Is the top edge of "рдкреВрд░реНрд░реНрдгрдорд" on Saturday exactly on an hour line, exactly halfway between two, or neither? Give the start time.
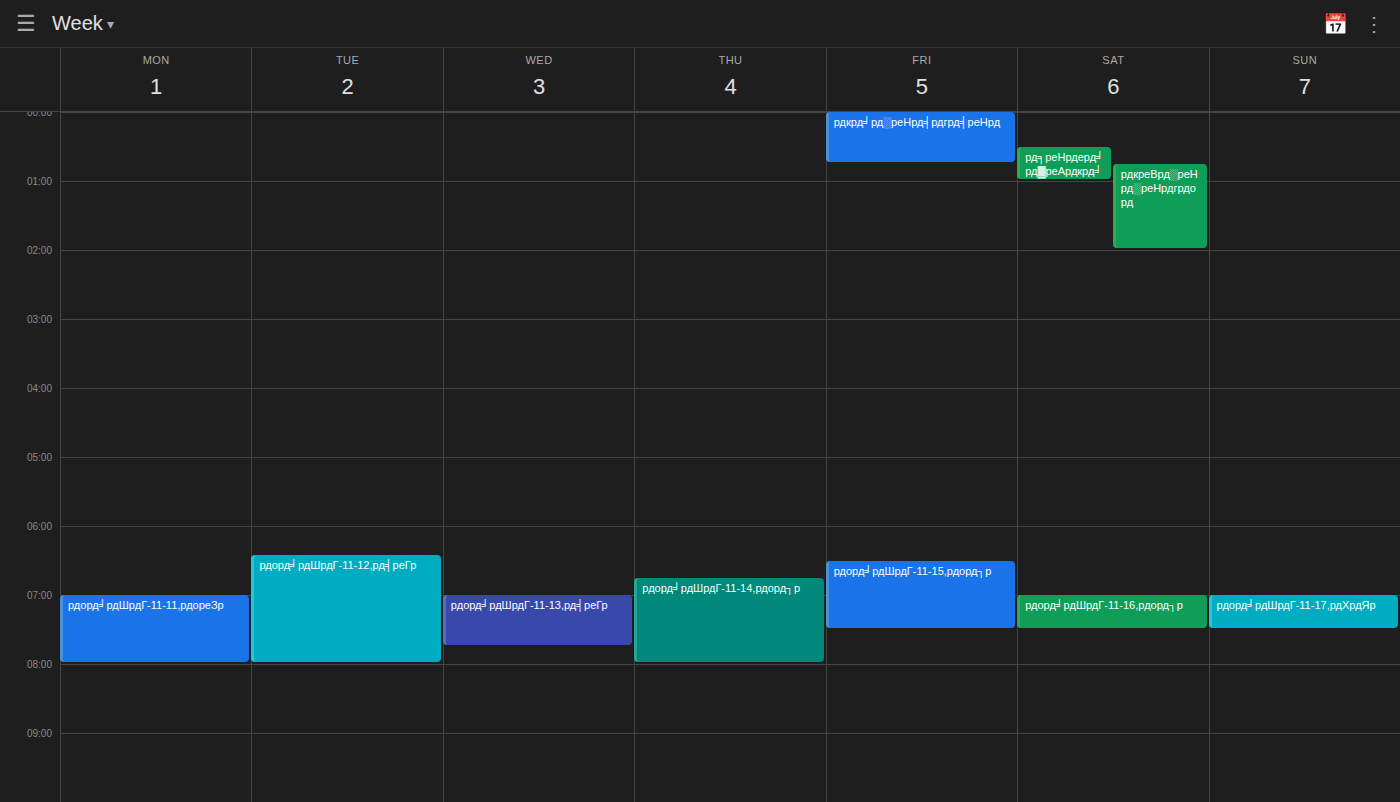
12:45 AM -- neither: three quarters of the way from the 12 AM line to the 1 AM line.